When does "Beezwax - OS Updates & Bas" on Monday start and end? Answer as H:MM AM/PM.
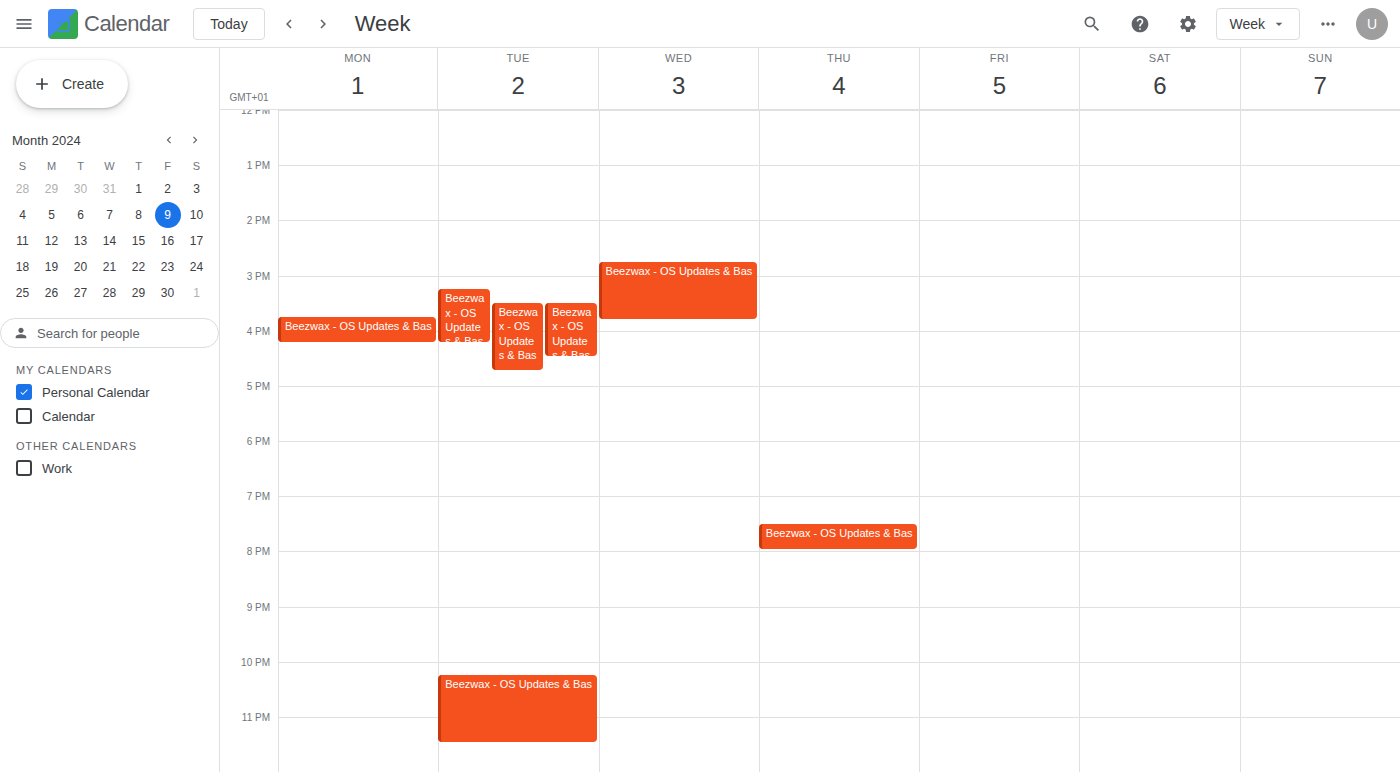
3:45 PM to 4:15 PM